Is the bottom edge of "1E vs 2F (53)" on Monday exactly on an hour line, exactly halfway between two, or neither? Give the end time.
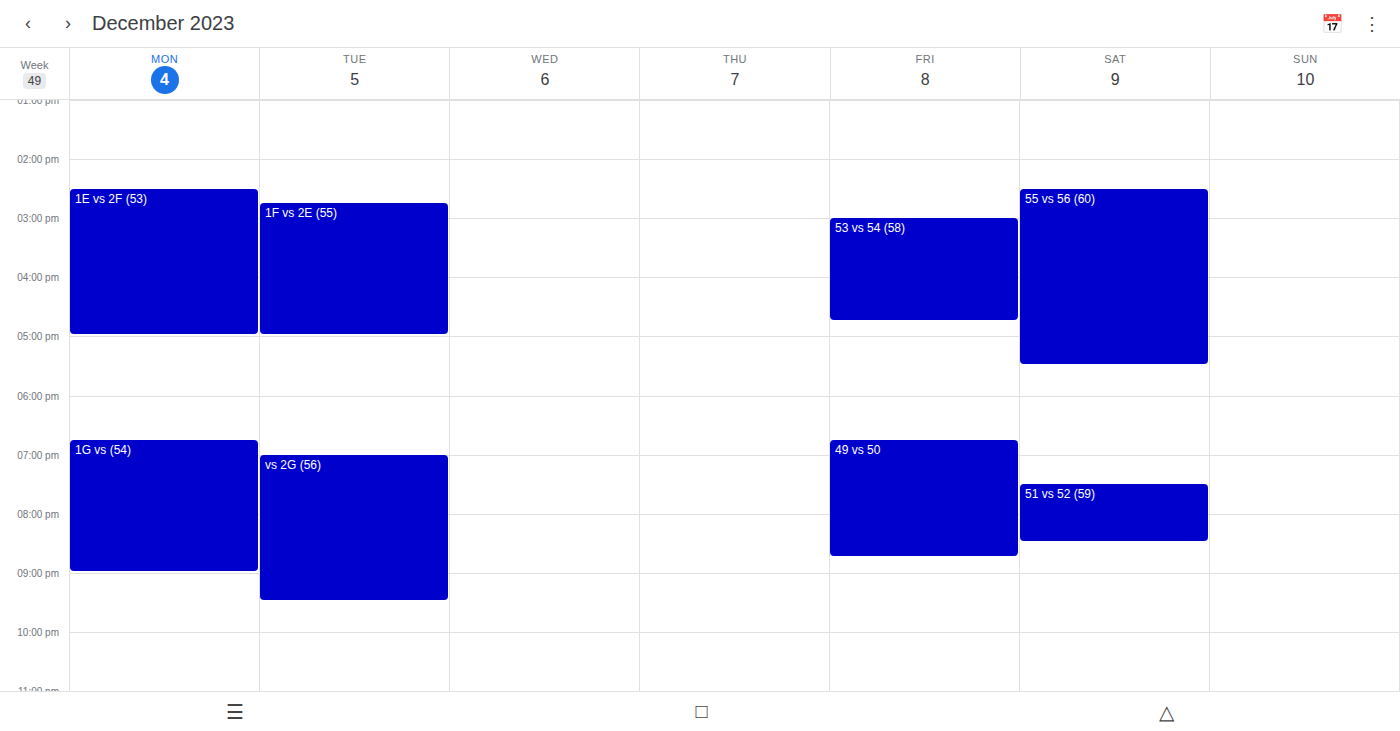
5:00 PM -- exactly on the 5 PM line.